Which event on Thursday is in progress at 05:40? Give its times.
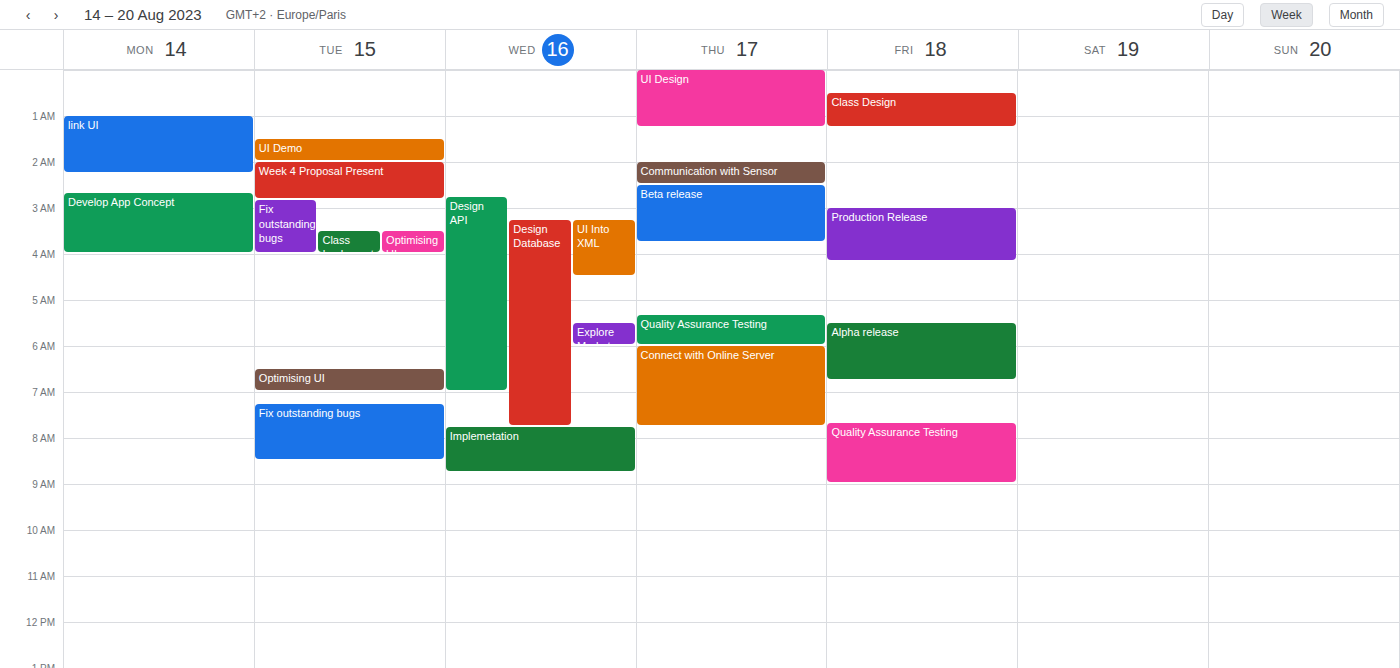
"Quality Assurance Testing", 05:20 to 06:00